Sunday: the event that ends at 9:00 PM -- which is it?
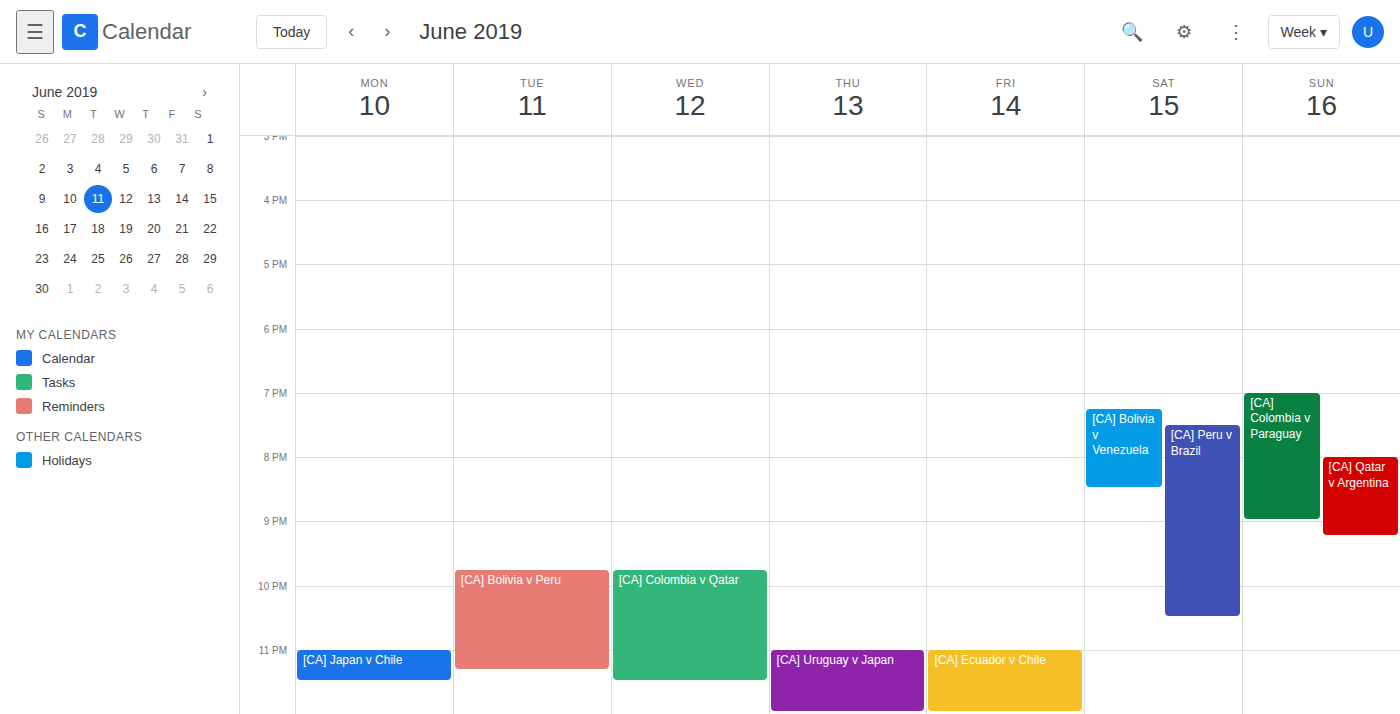
"[CA] Colombia v Paraguay"